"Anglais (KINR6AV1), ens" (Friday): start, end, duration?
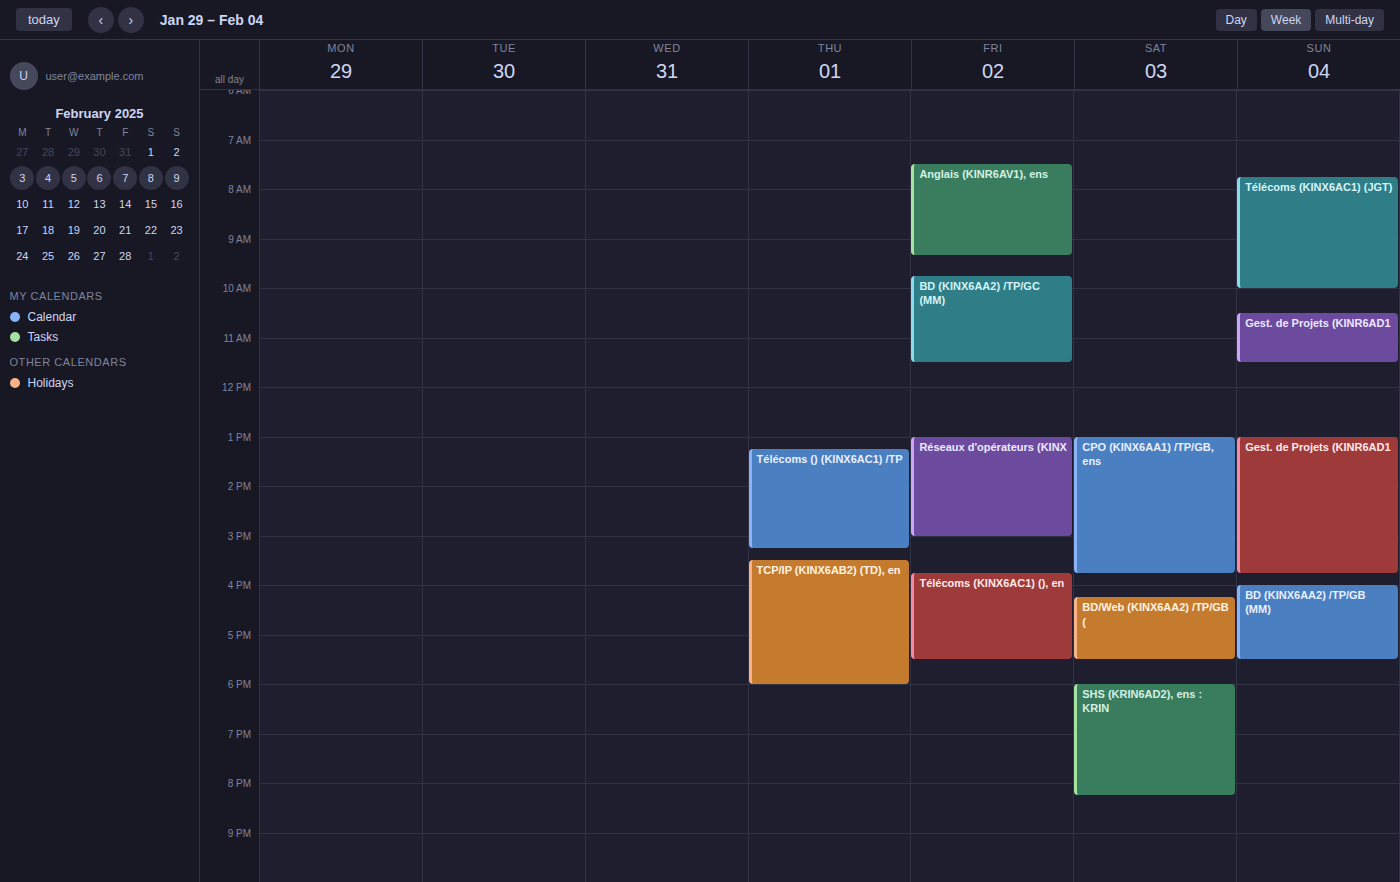
7:30 AM to 9:20 AM, 1 hour 50 minutes